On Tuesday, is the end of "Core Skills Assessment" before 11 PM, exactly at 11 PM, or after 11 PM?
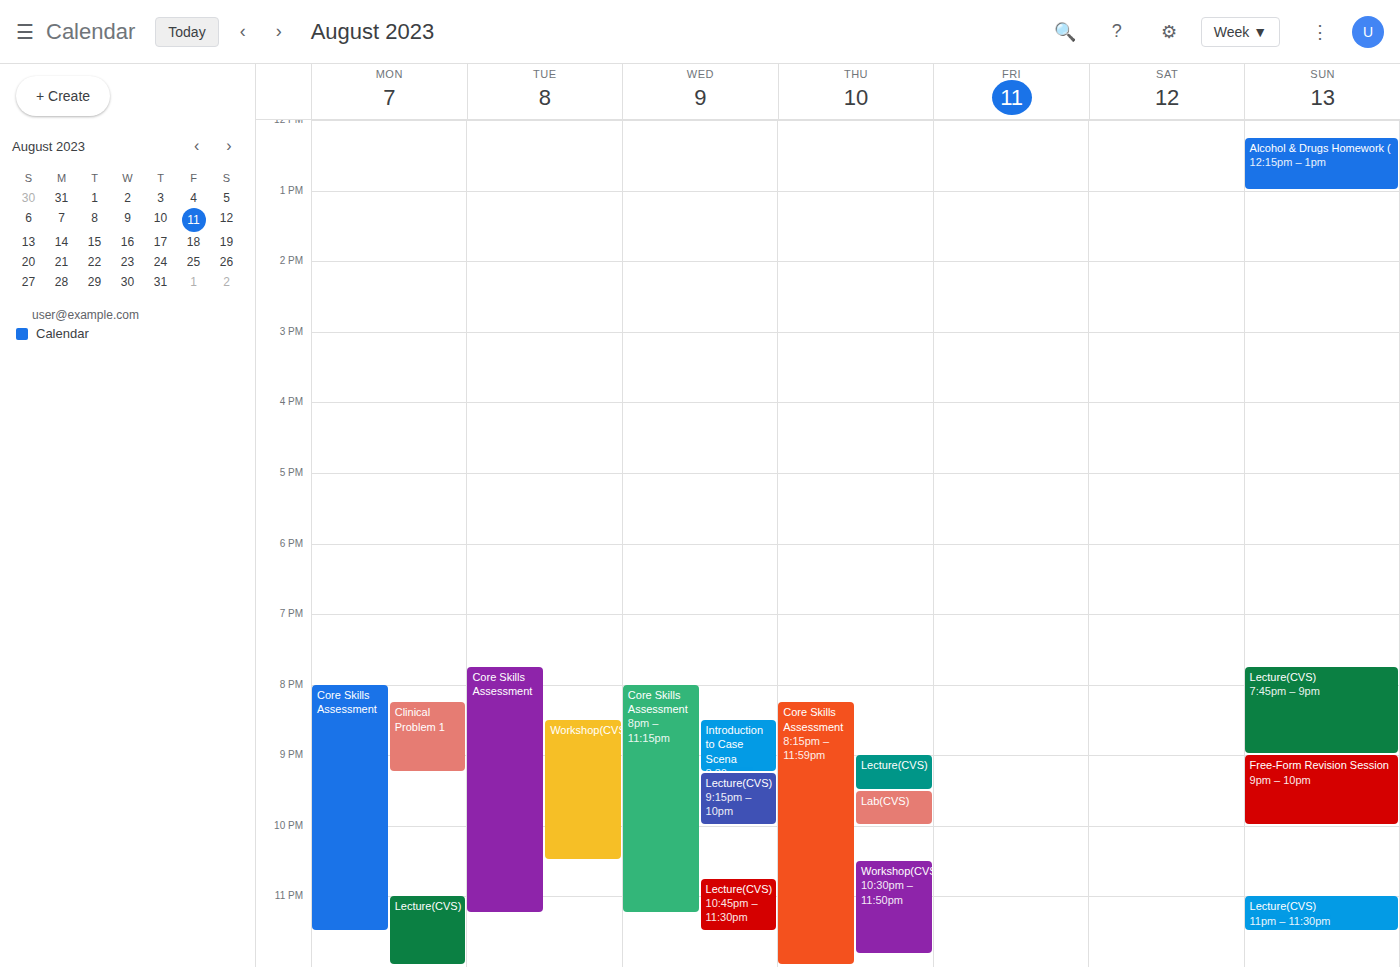
11:15 PM -- after 11 PM, 15 minutes below the 11 PM line.